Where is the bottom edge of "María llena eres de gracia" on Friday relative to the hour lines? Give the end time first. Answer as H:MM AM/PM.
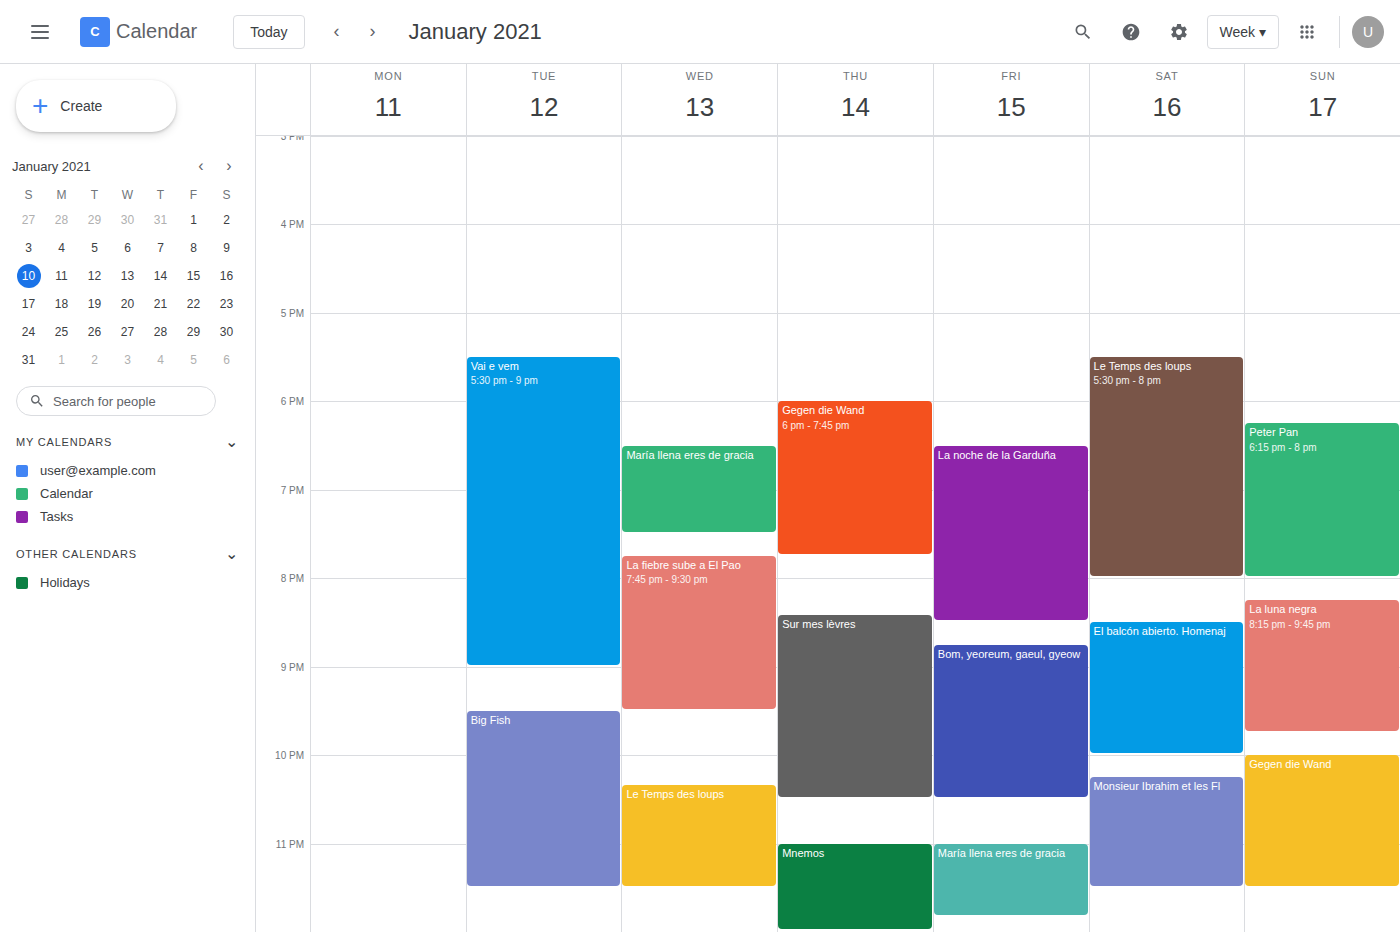
11:50 PM -- neither: 50 minutes below the 11 PM line and 10 minutes above the 12 AM line.